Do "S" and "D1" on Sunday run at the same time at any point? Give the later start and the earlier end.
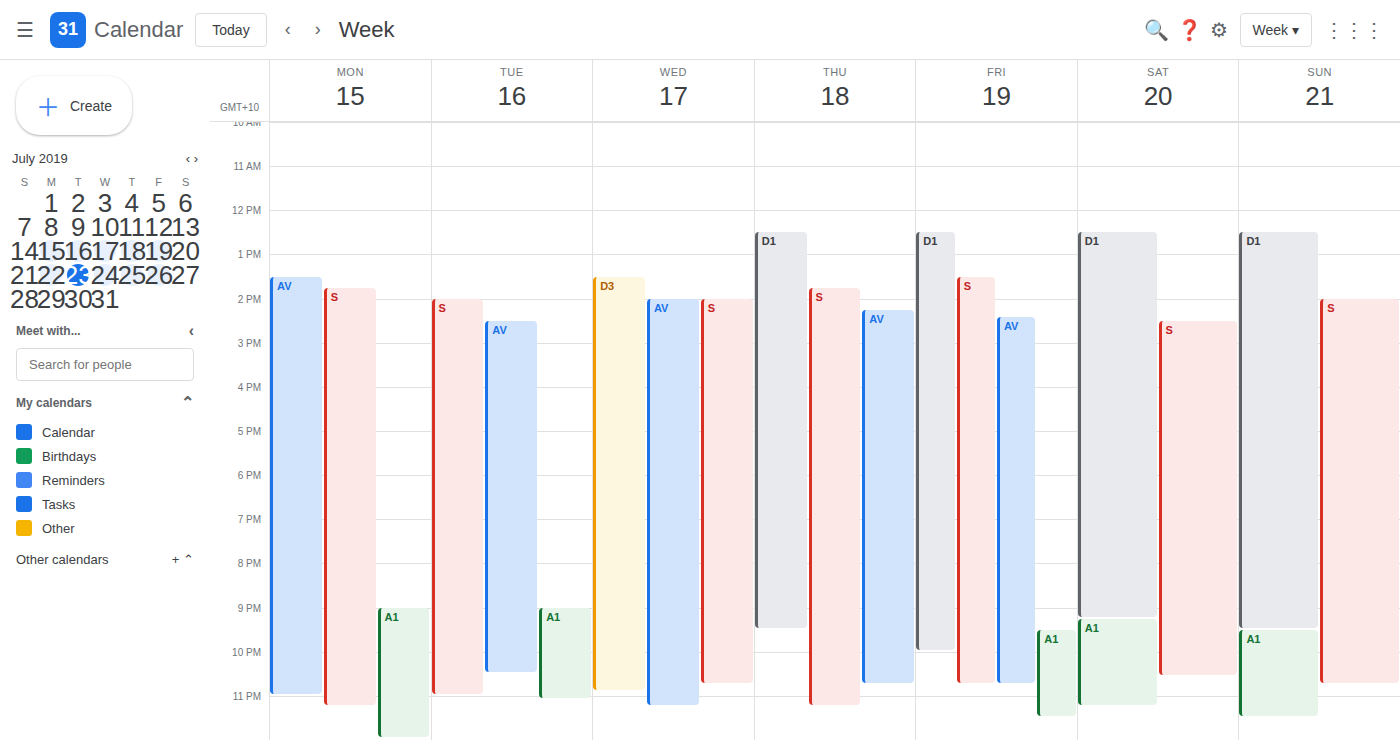
"S" starts at 2:00 PM, before "D1" ends at 9:30 PM -- they overlap.